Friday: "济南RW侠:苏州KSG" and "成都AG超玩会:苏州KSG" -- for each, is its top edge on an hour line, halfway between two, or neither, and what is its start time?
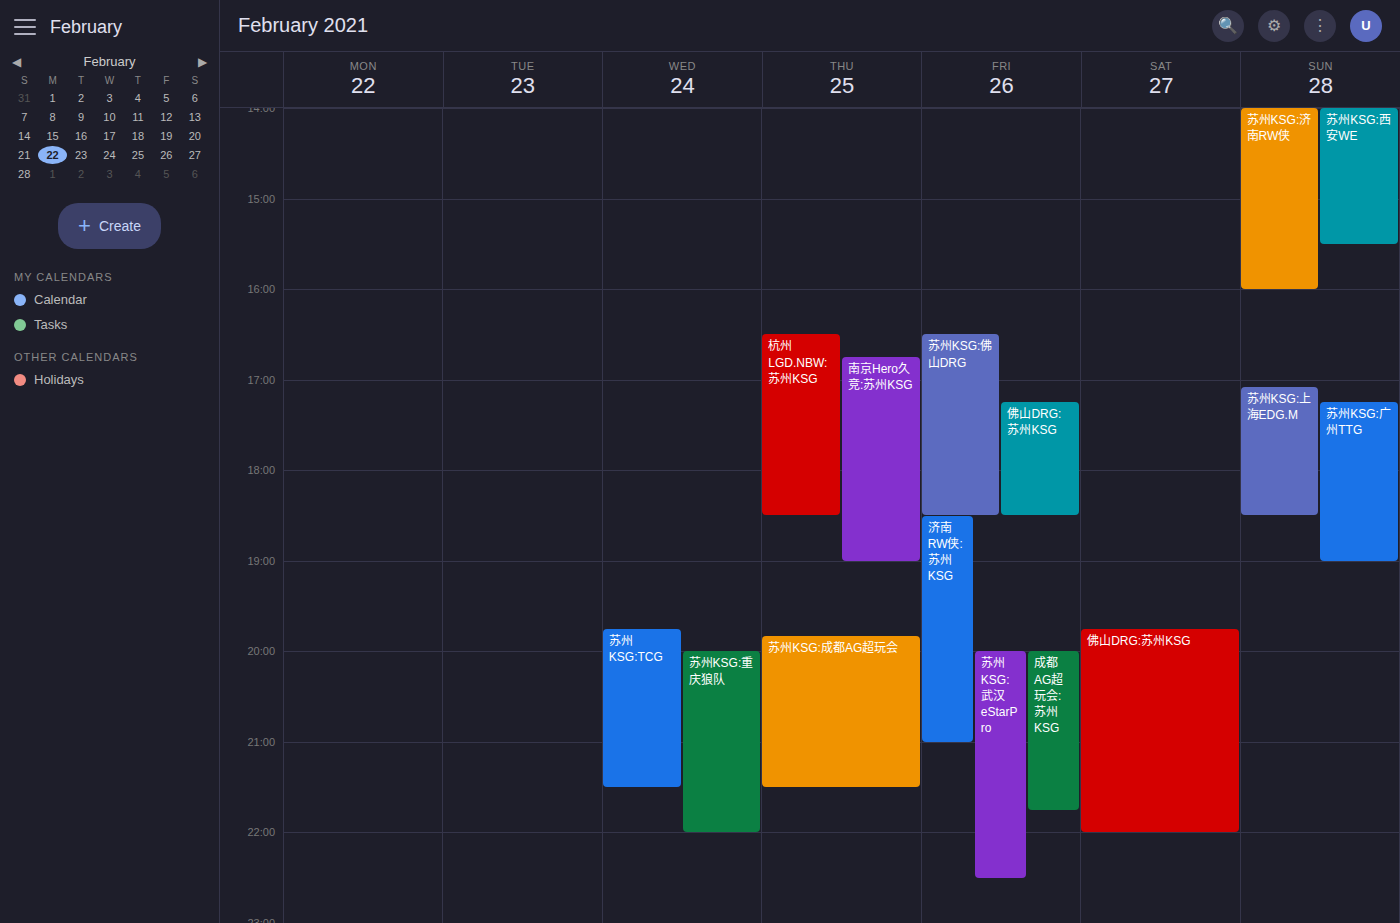
"济南RW侠:苏州KSG": 6:30 PM, halfway between the 6 PM and 7 PM lines. "成都AG超玩会:苏州KSG": 8:00 PM, exactly on the 8 PM line.